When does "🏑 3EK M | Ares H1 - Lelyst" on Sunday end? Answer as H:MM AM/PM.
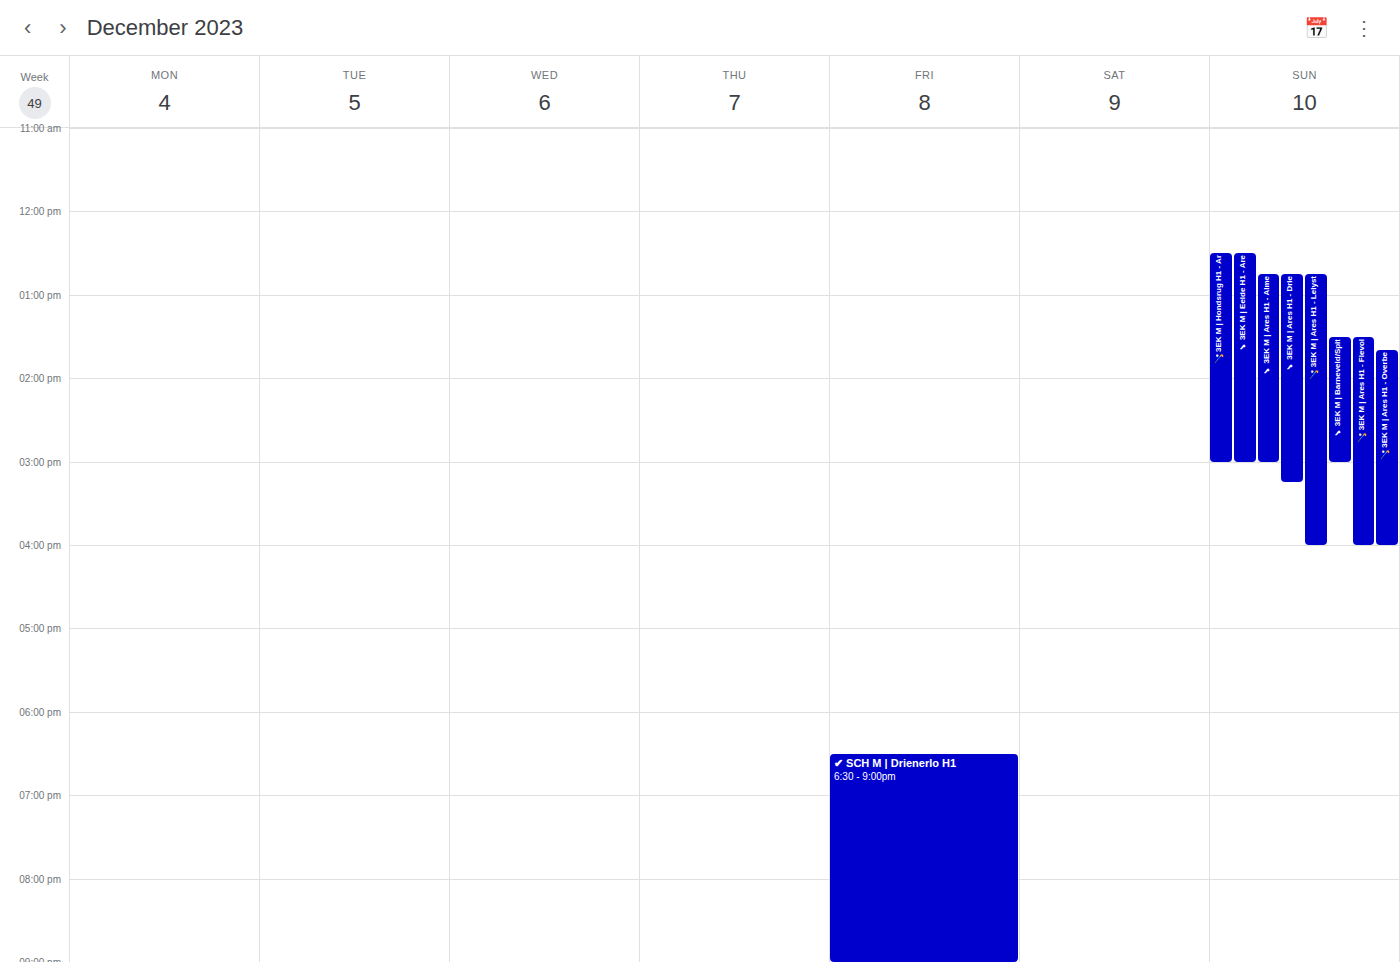
4:00 PM